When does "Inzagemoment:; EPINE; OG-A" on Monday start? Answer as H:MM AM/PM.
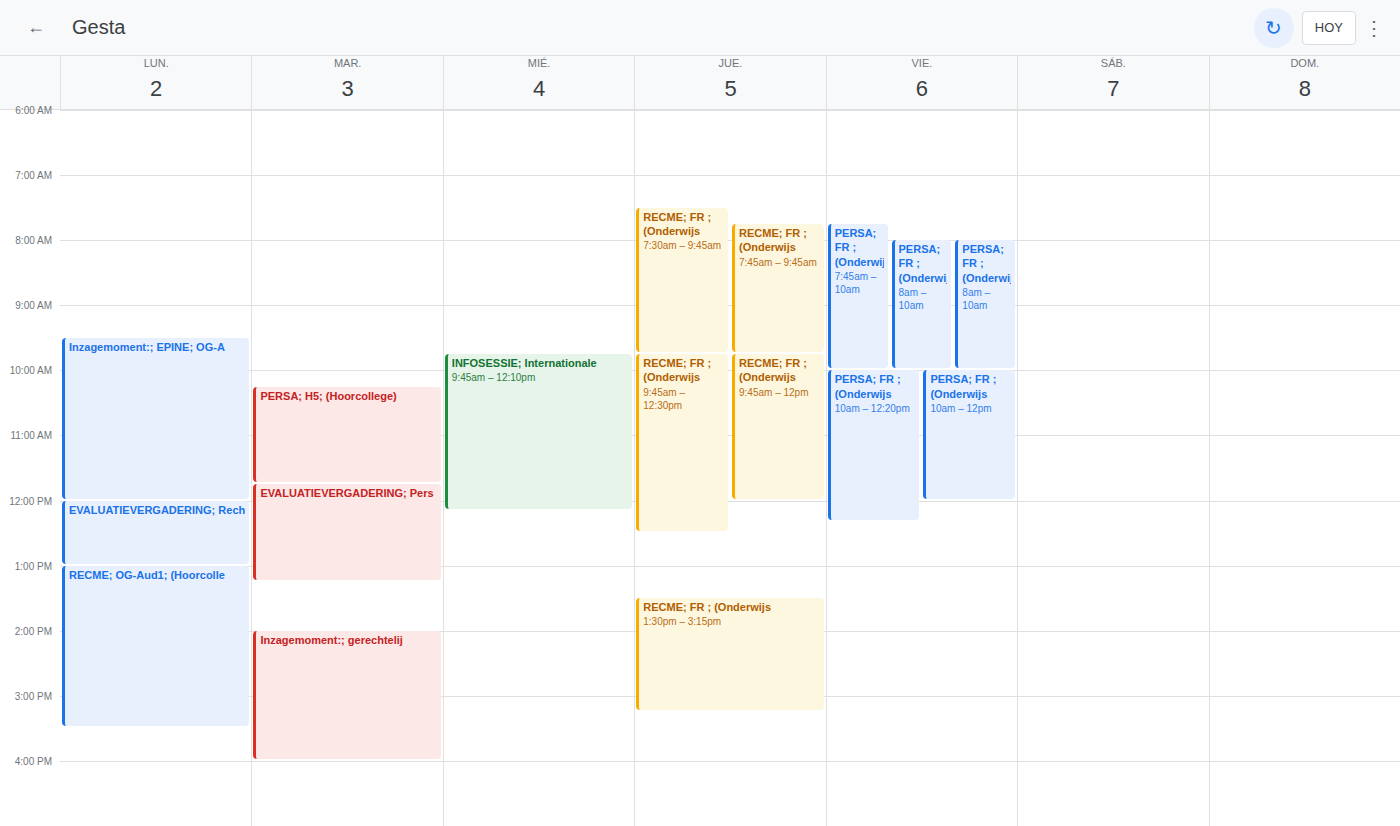
9:30 AM